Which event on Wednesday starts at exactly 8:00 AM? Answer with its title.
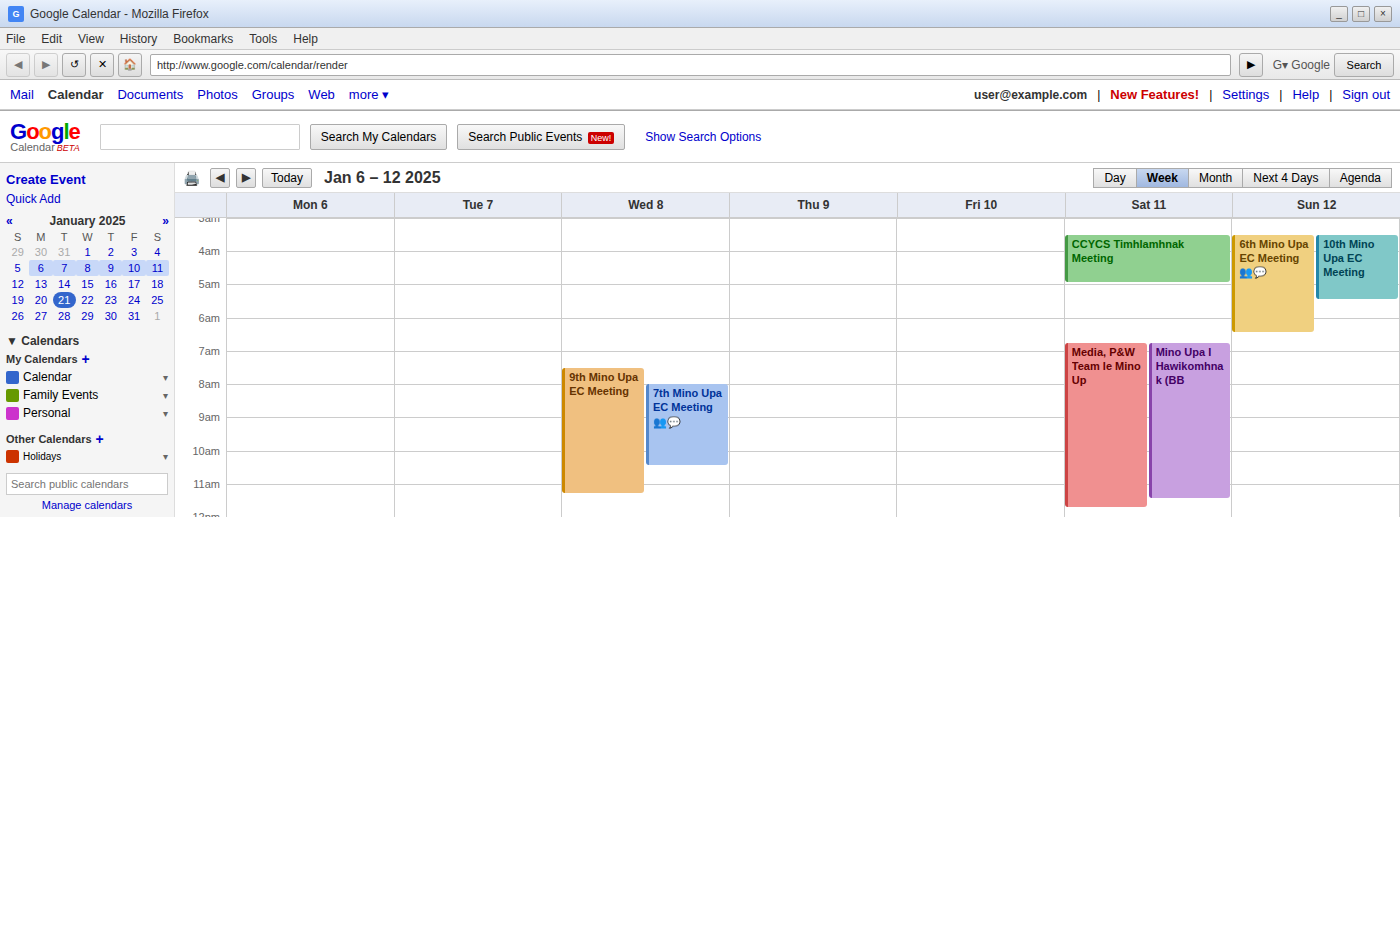
"7th Mino Upa EC Meeting 👥💬"